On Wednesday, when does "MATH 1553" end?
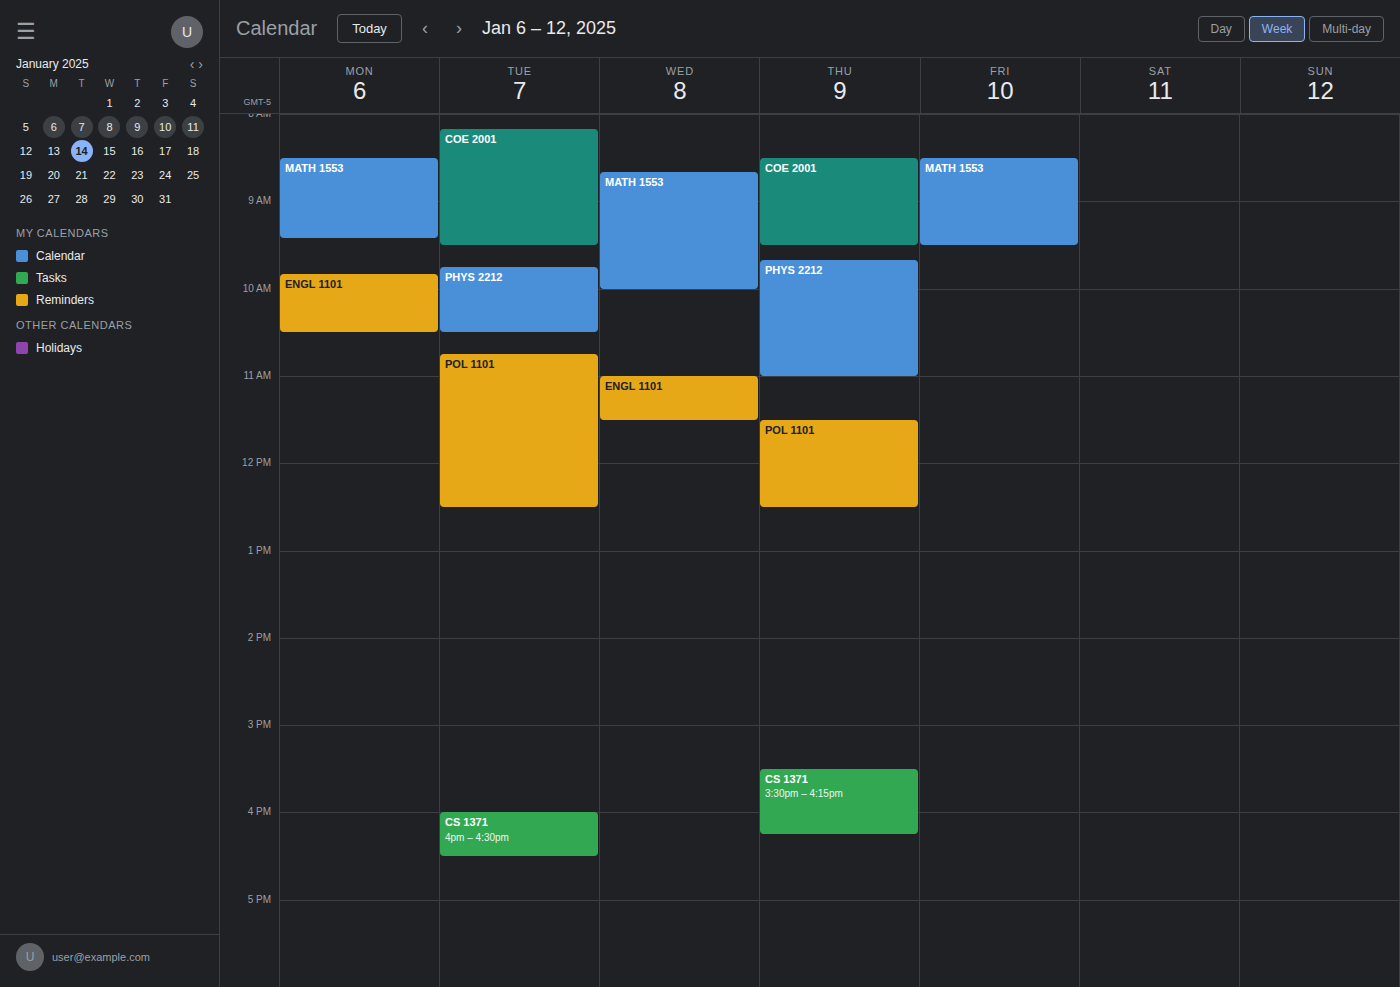
10:00